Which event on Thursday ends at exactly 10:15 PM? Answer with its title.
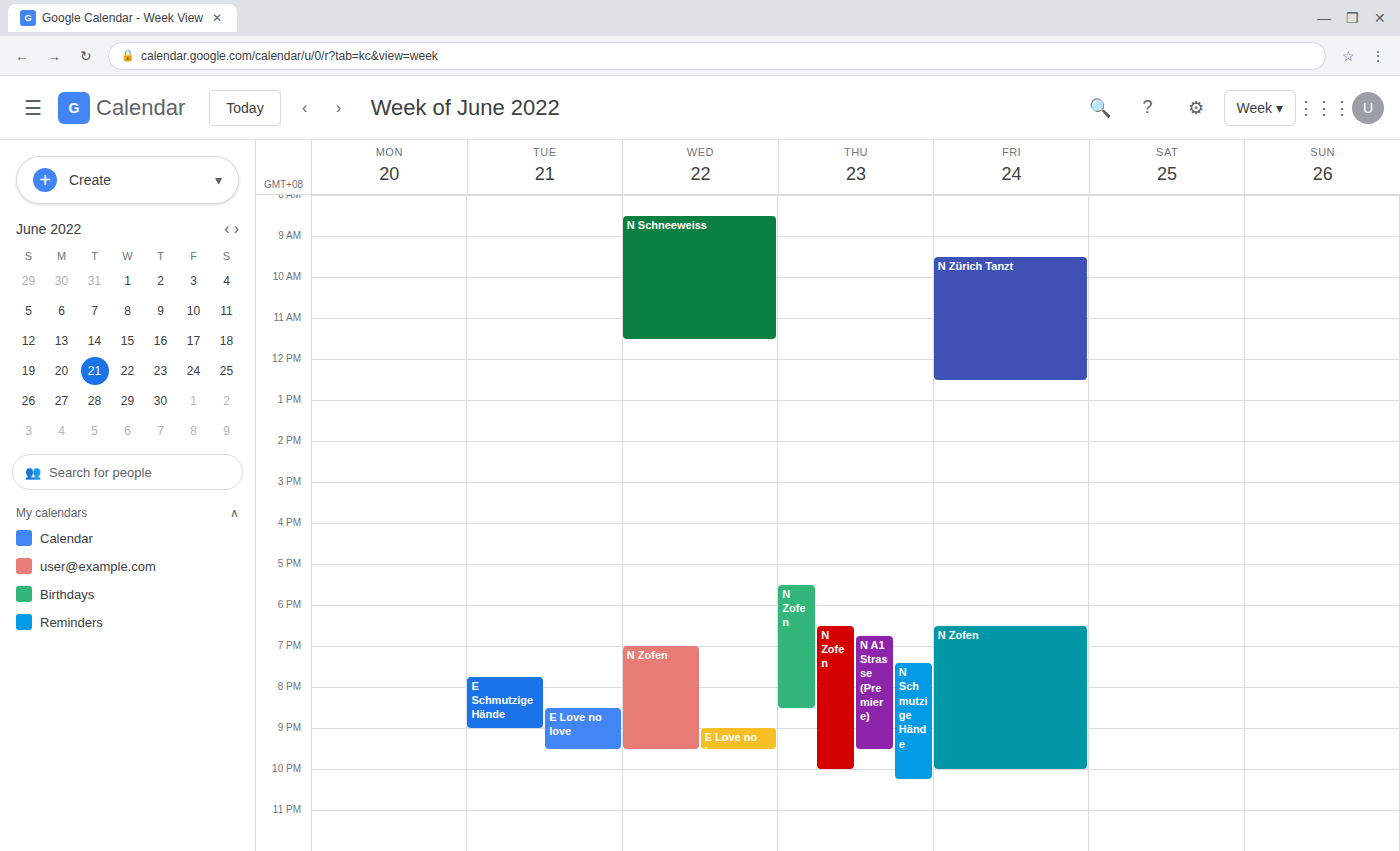
"N Schmutzige Hände"